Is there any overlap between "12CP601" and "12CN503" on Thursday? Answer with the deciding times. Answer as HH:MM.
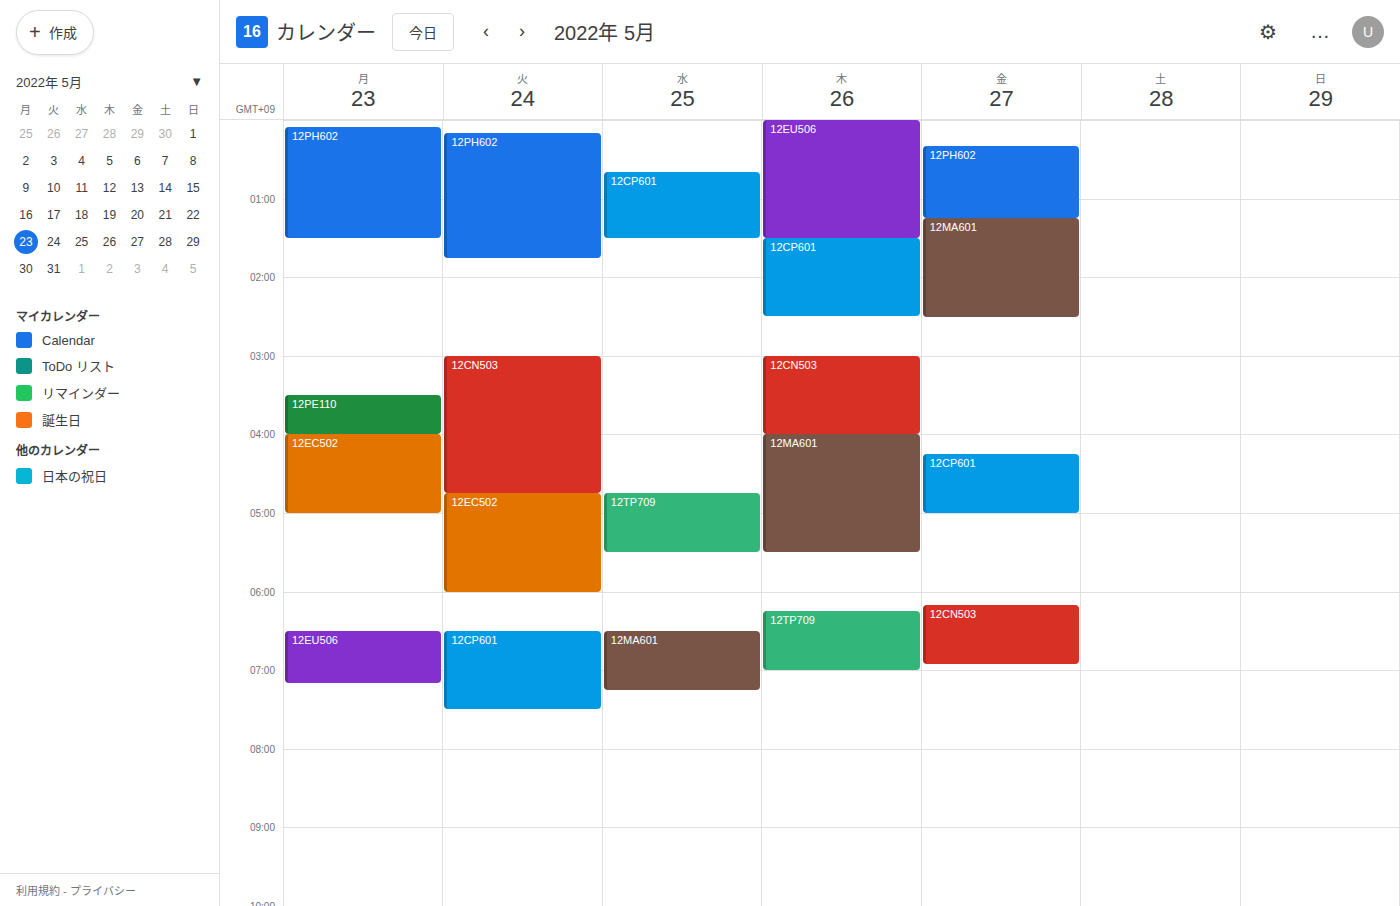
"12CP601" ends at 02:30 and "12CN503" starts at 03:00 -- no overlap.